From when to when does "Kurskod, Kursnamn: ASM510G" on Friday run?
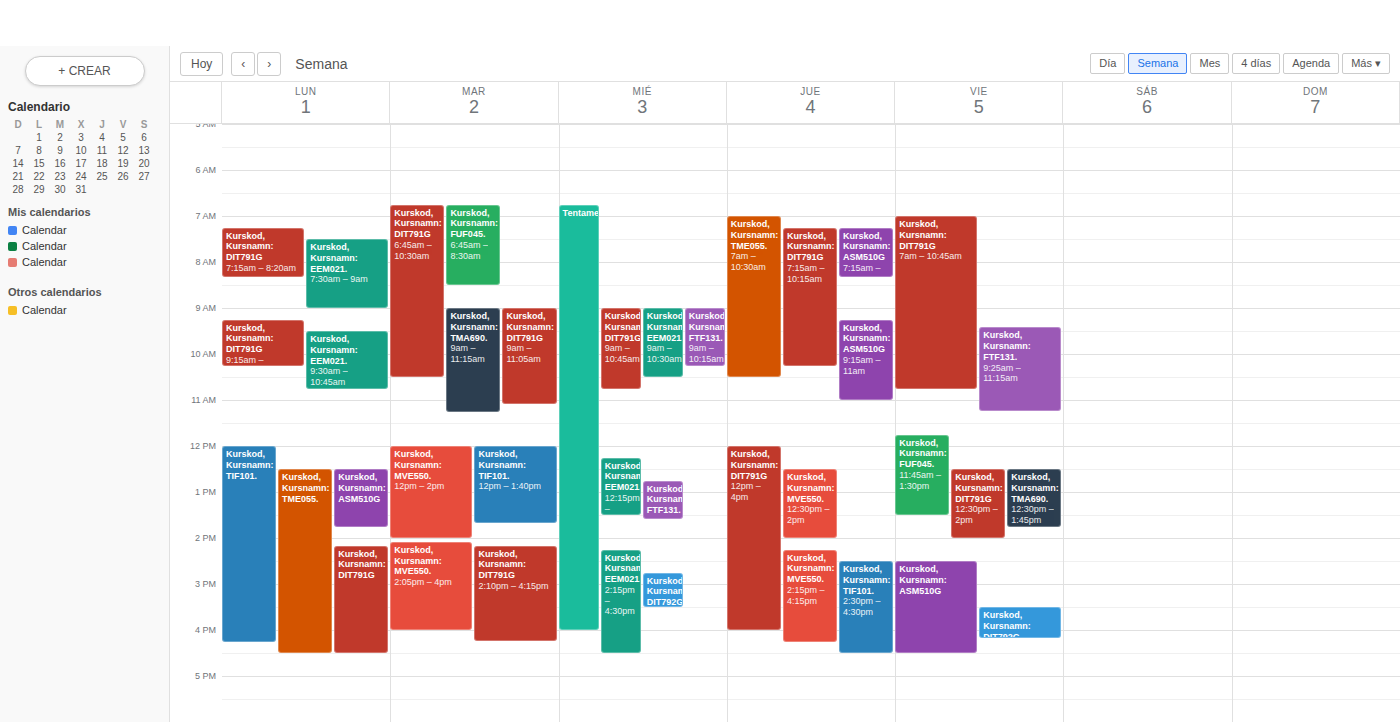
2:30 PM to 4:30 PM